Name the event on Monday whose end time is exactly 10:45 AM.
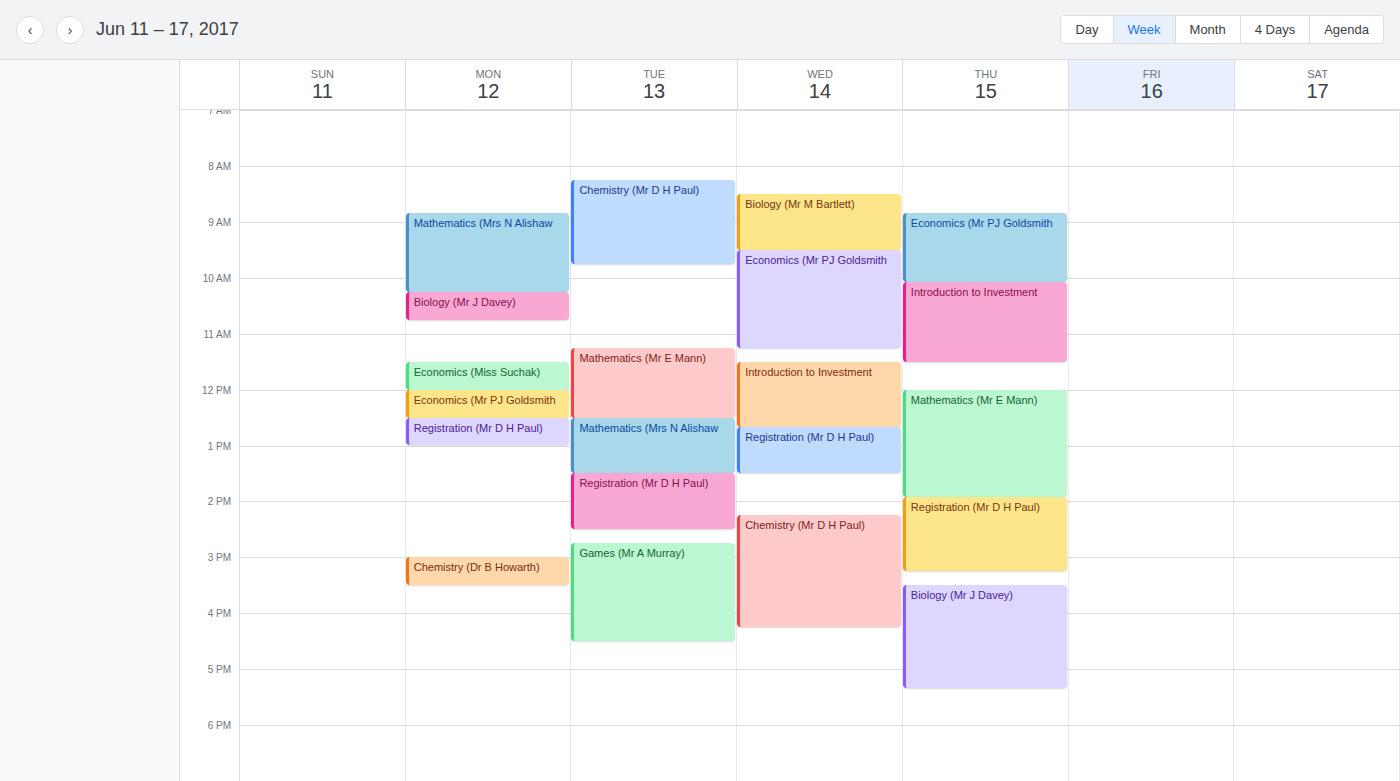
"Biology (Mr J Davey)"